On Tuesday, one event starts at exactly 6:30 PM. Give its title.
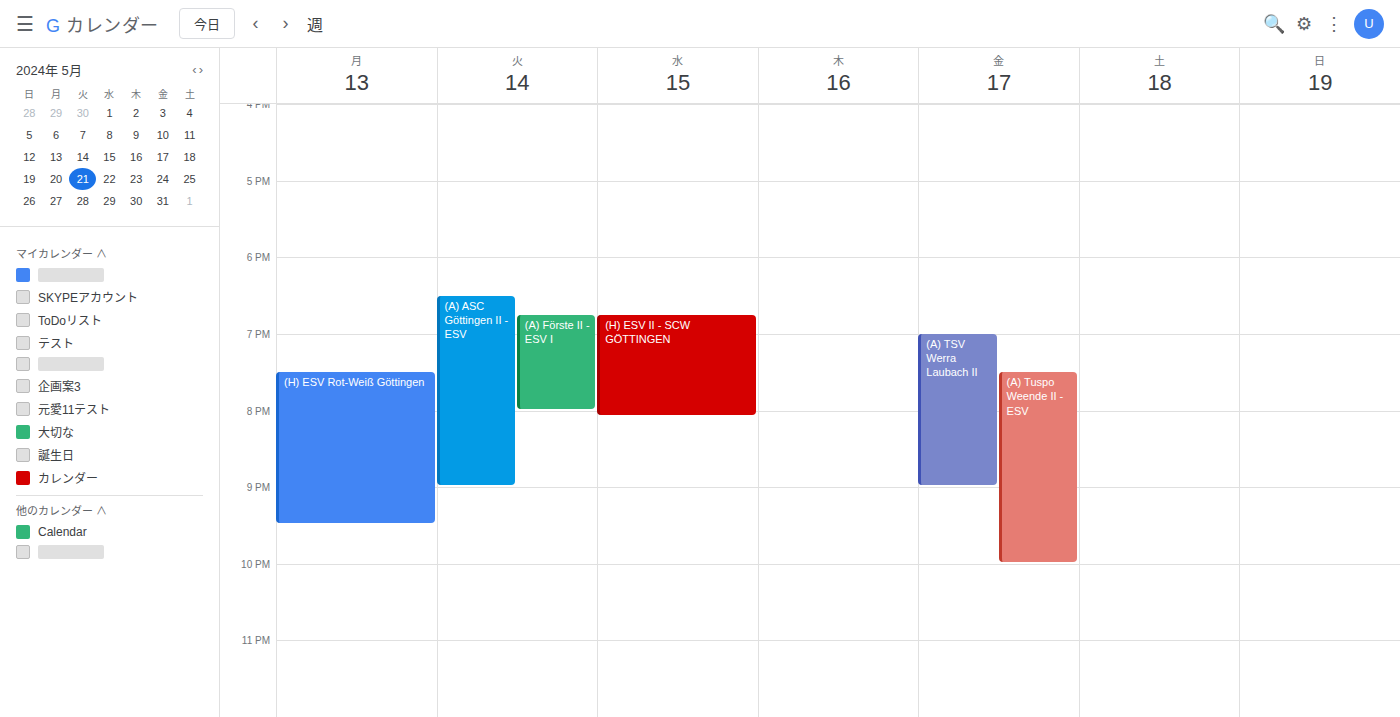
"(A) ASC Göttingen II - ESV"